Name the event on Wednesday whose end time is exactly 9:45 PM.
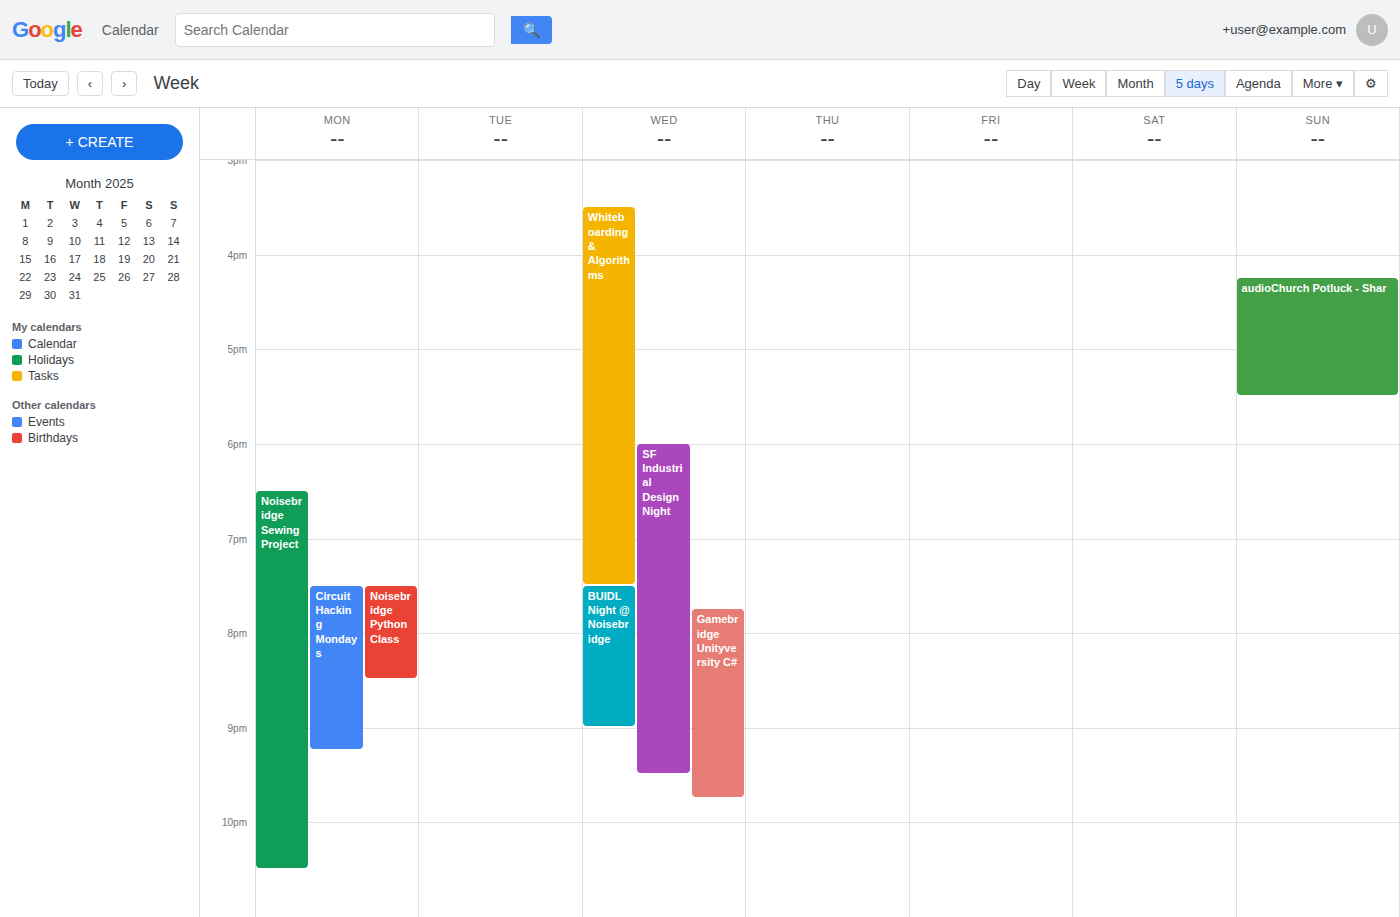
"Gamebridge Unityversity C#"